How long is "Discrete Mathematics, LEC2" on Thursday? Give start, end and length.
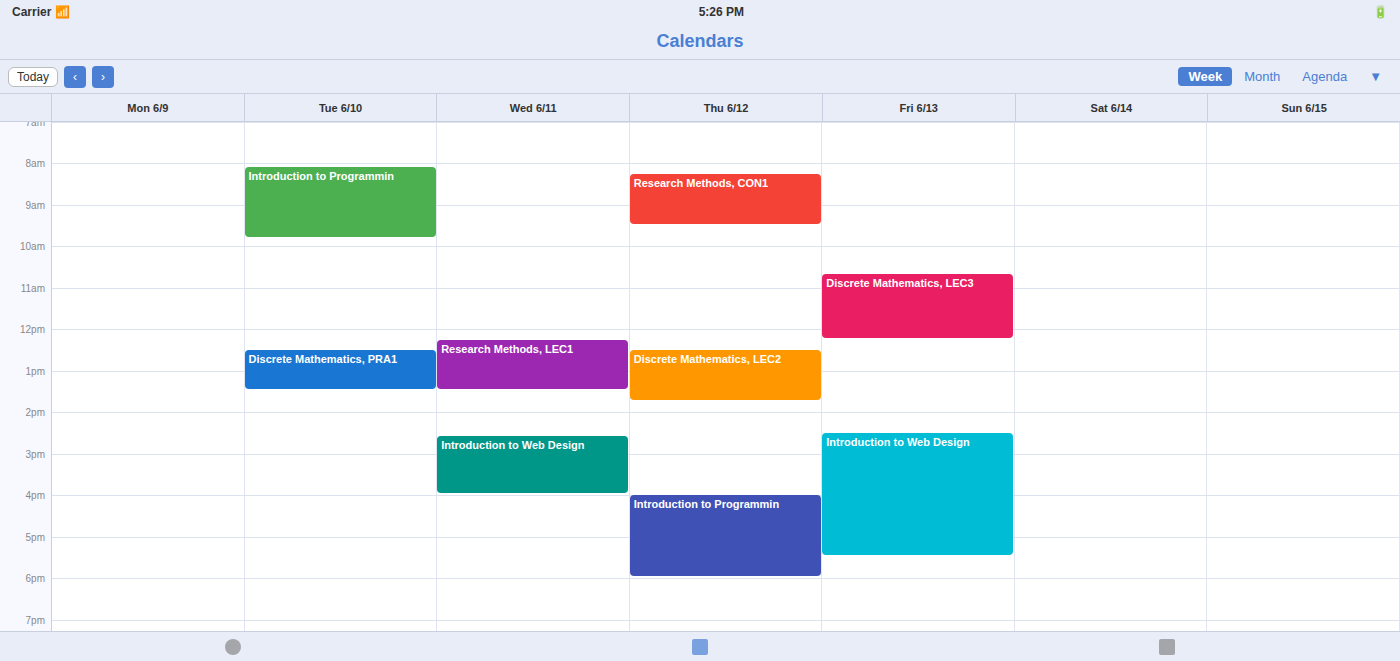
12:30 PM to 1:45 PM, 1 hour 15 minutes